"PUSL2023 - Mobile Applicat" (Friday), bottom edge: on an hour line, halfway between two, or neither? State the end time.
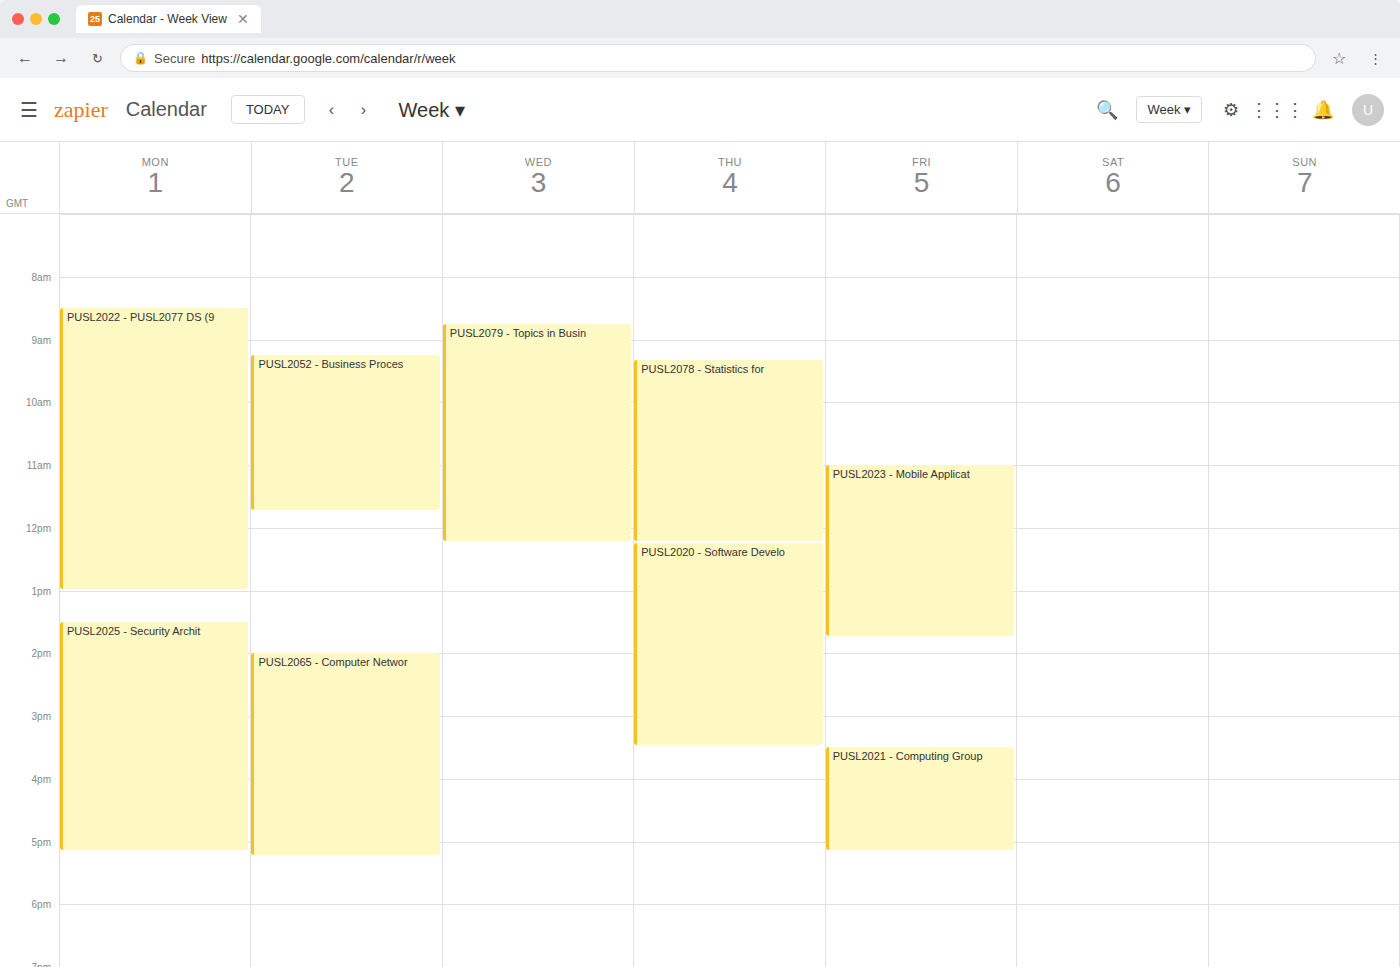
1:45 PM -- neither: three quarters of the way from the 1 PM line to the 2 PM line.